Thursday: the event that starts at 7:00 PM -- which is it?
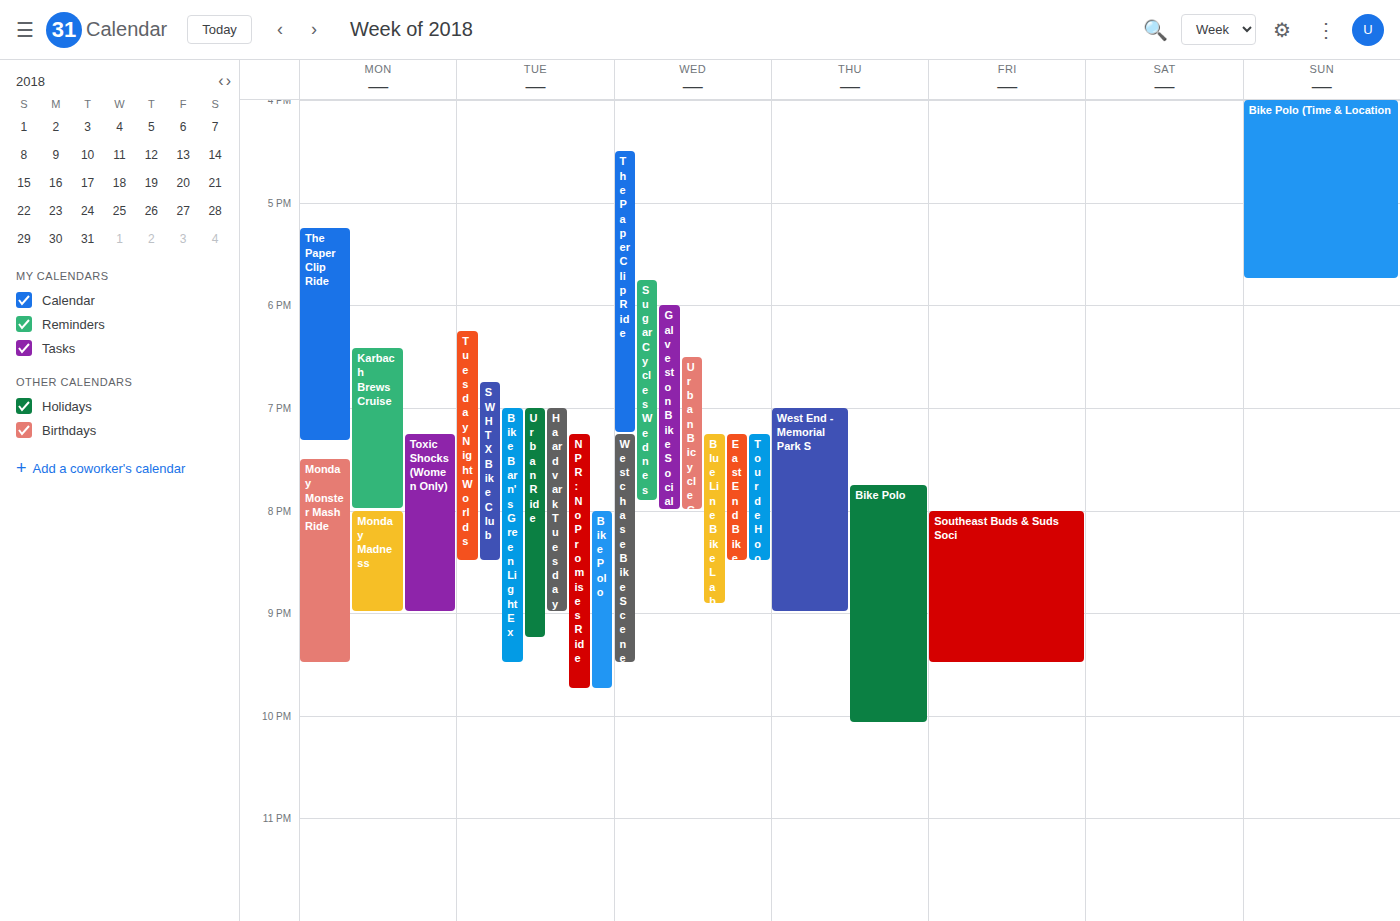
"West End - Memorial Park S"